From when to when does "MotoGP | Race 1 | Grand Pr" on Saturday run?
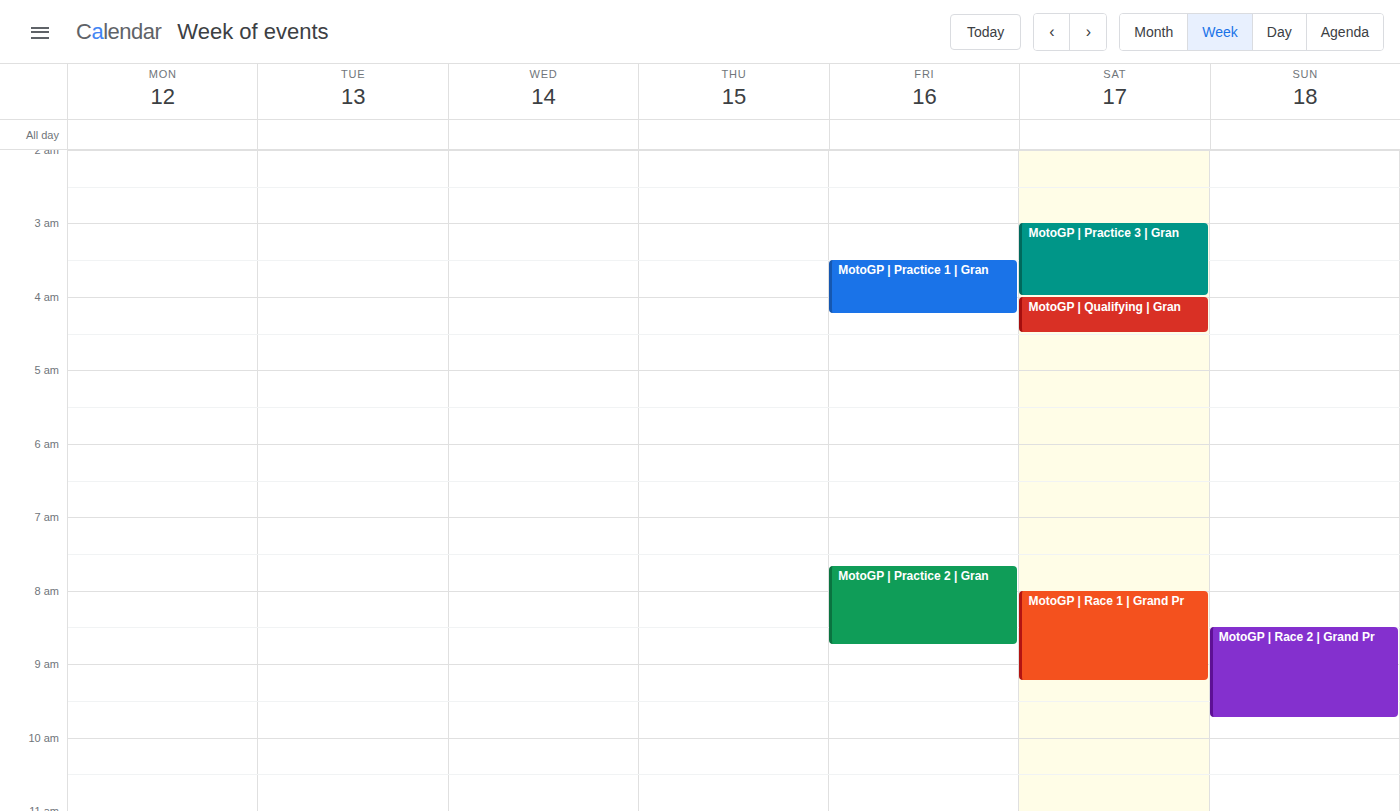
8:00 AM to 9:15 AM